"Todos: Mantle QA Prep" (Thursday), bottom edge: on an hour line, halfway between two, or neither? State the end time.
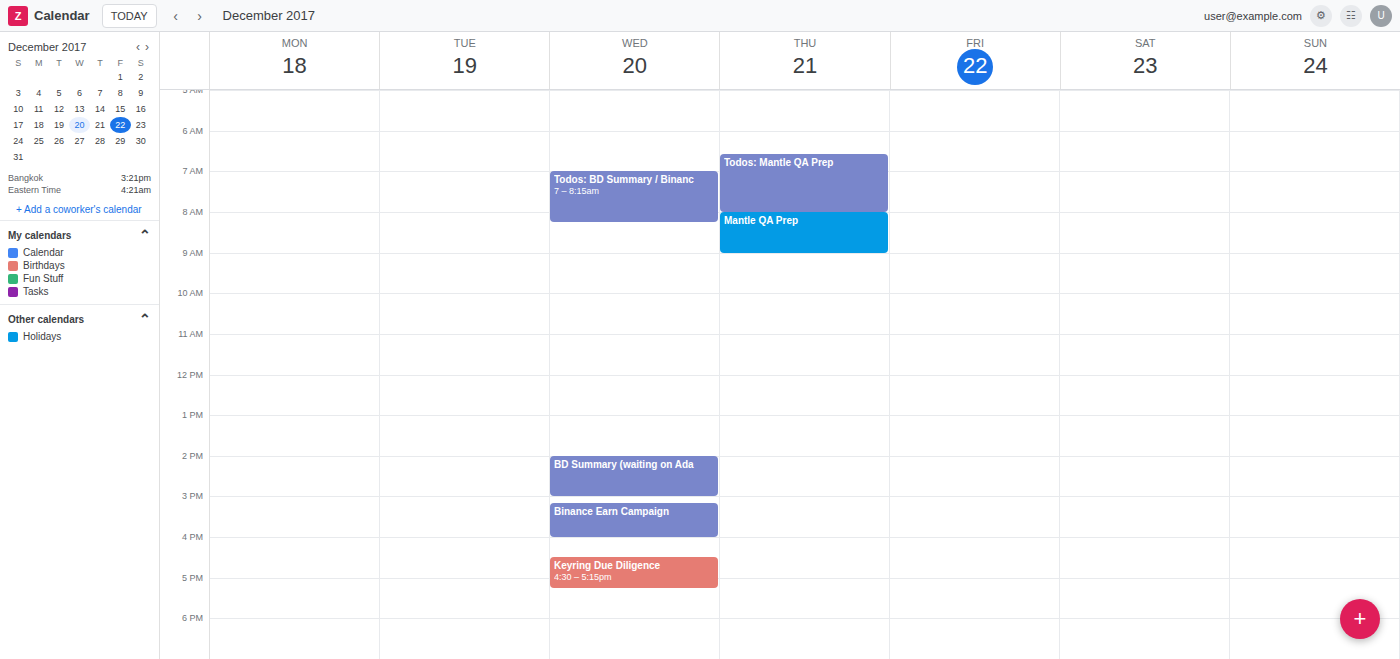
8:00 AM -- exactly on the 8 AM line.